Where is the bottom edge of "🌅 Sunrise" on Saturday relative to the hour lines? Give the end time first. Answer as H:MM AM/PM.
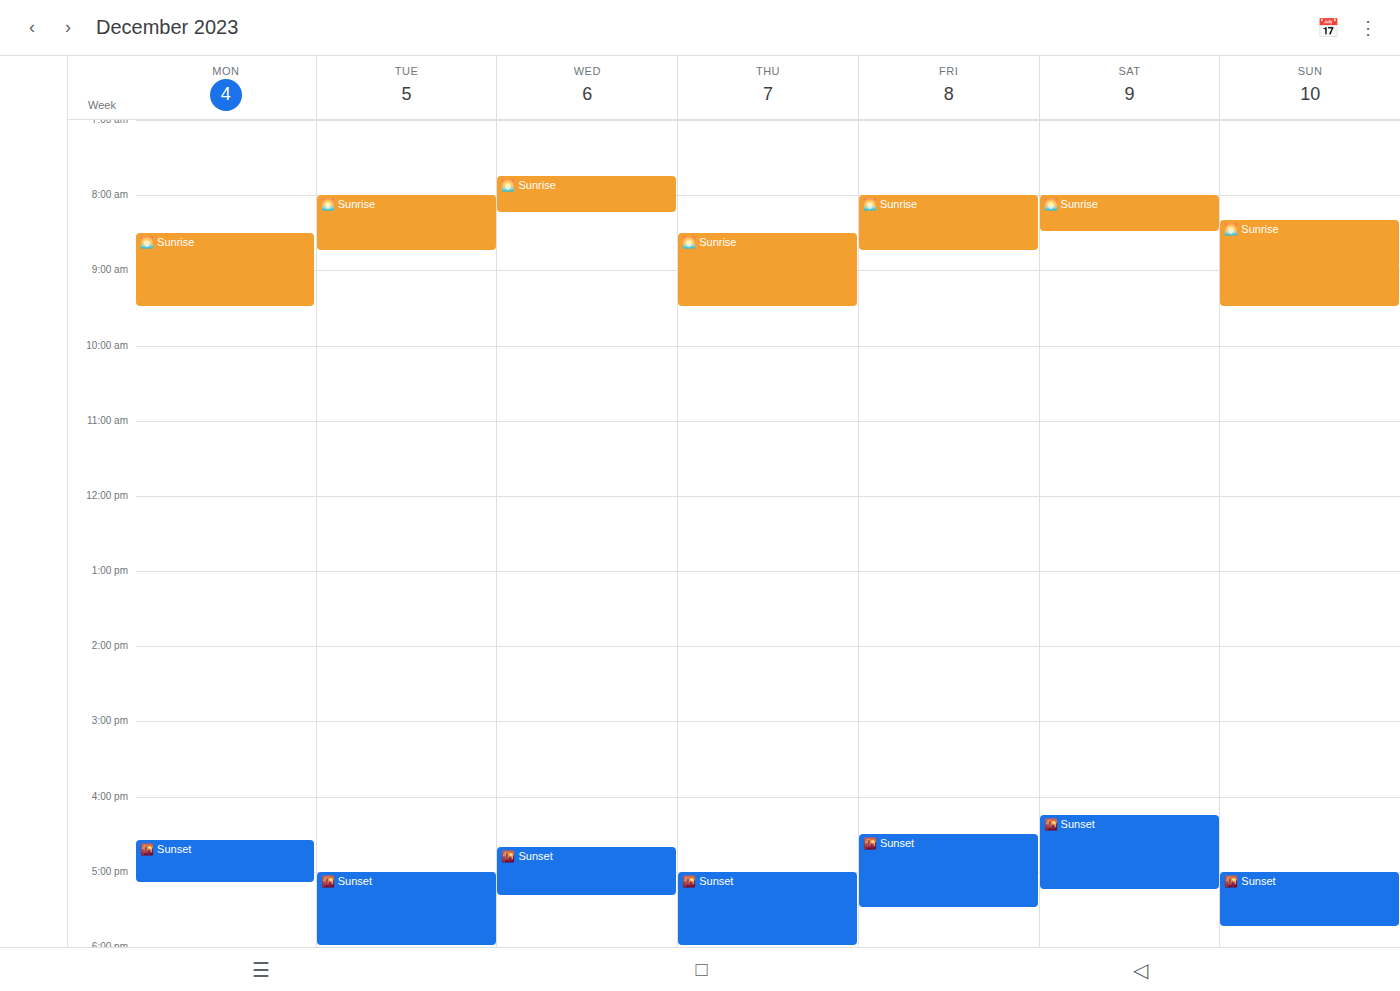
8:30 AM -- halfway between the 8 AM and 9 AM lines.